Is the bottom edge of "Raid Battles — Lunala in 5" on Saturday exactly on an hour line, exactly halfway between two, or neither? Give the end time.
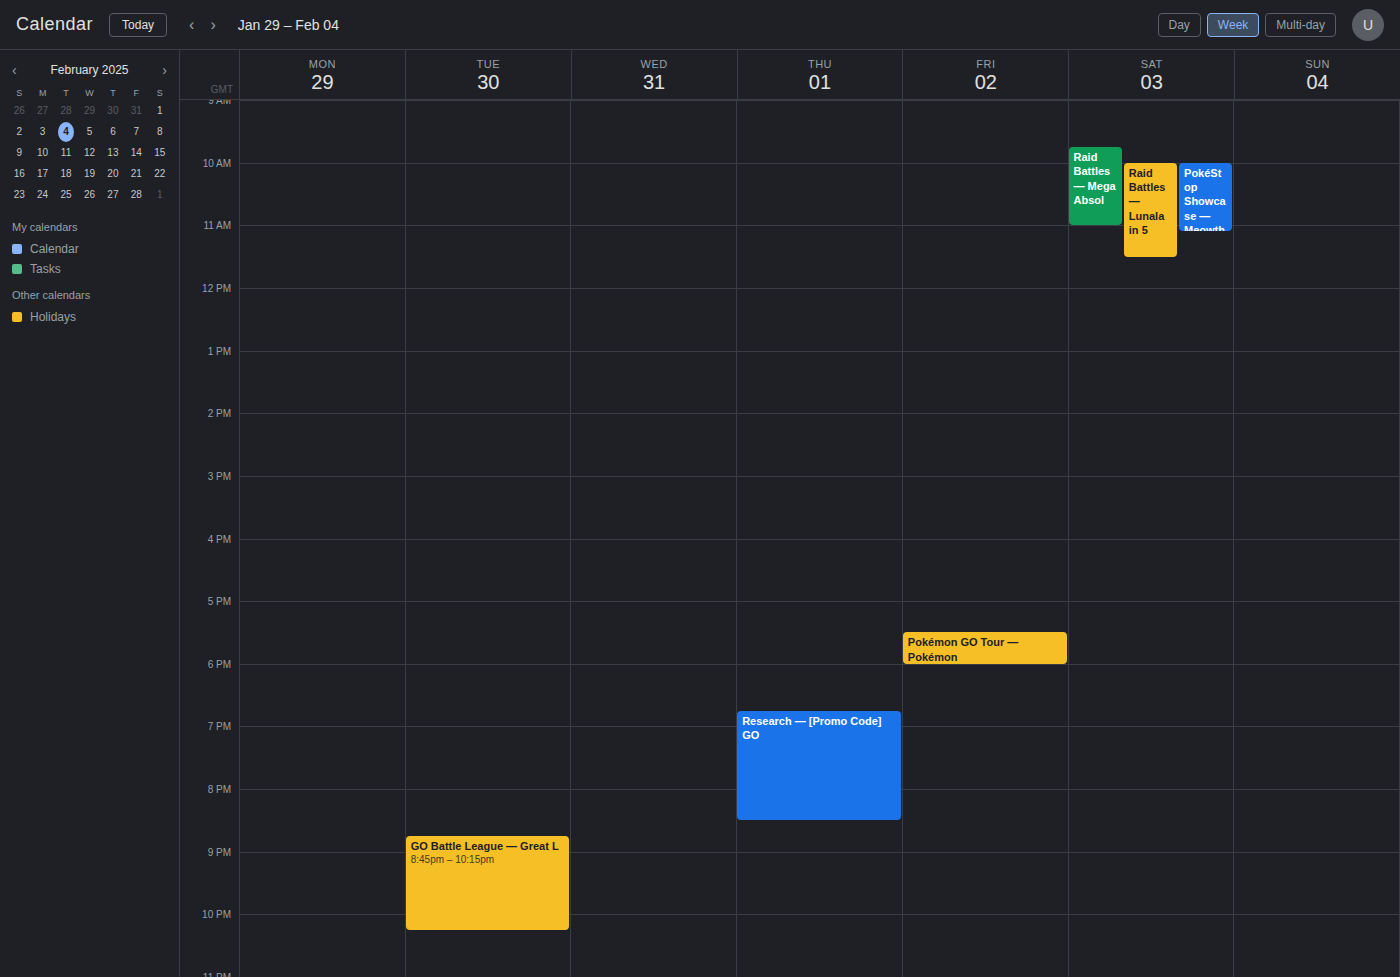
11:30 -- halfway between the 11:00 and 12:00 lines.